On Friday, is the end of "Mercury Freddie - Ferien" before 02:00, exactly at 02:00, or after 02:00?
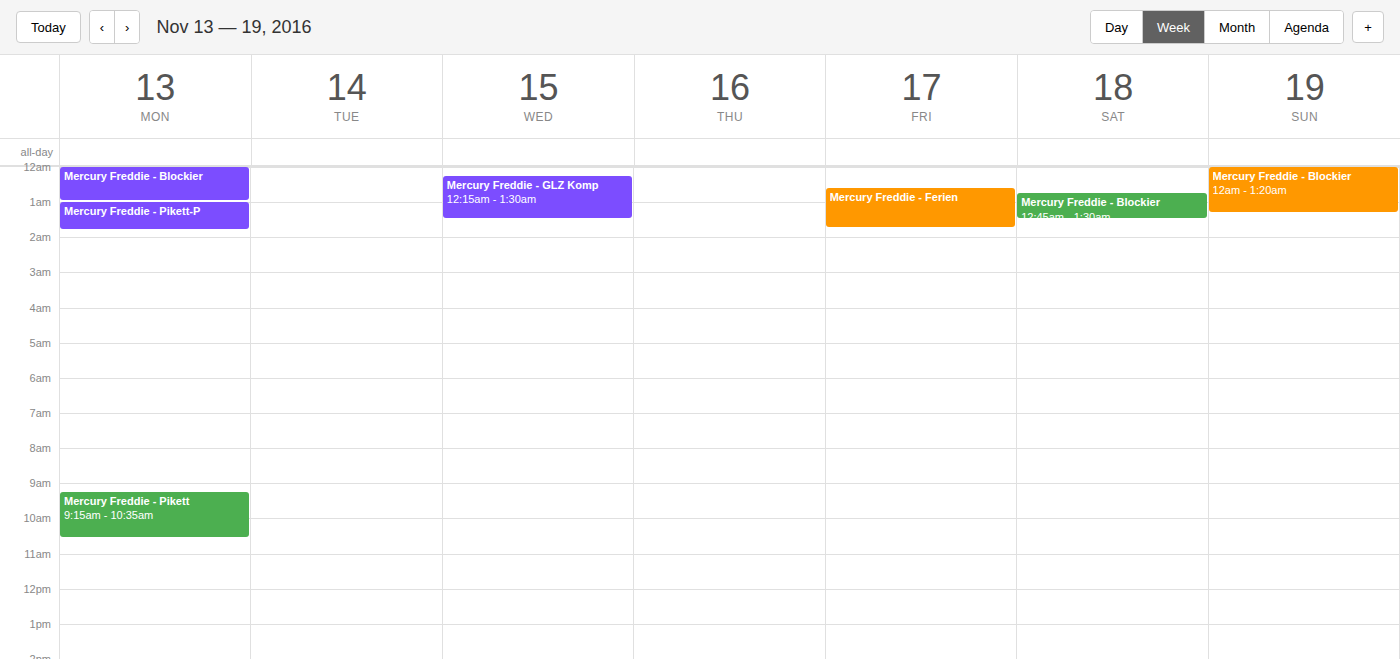
01:45 -- before 02:00, 15 minutes above the 02:00 line.